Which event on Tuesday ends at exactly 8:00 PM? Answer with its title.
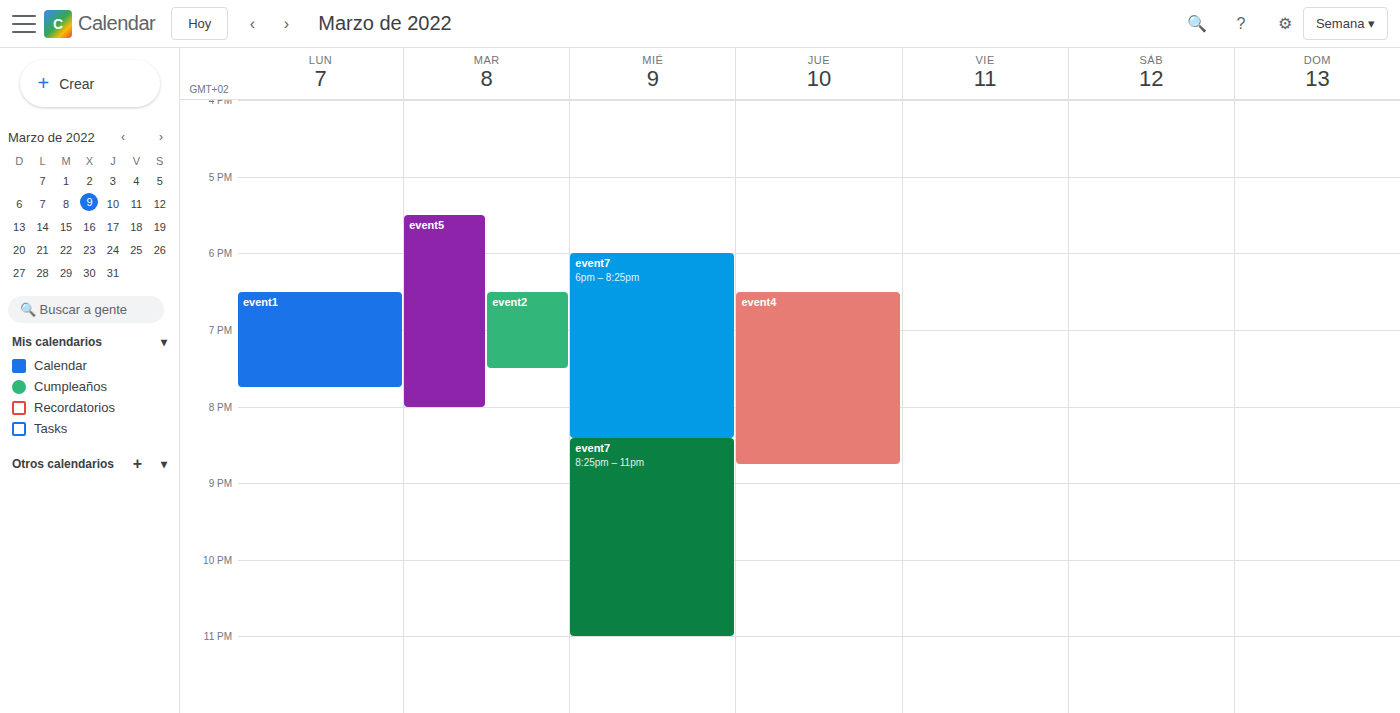
"event5"